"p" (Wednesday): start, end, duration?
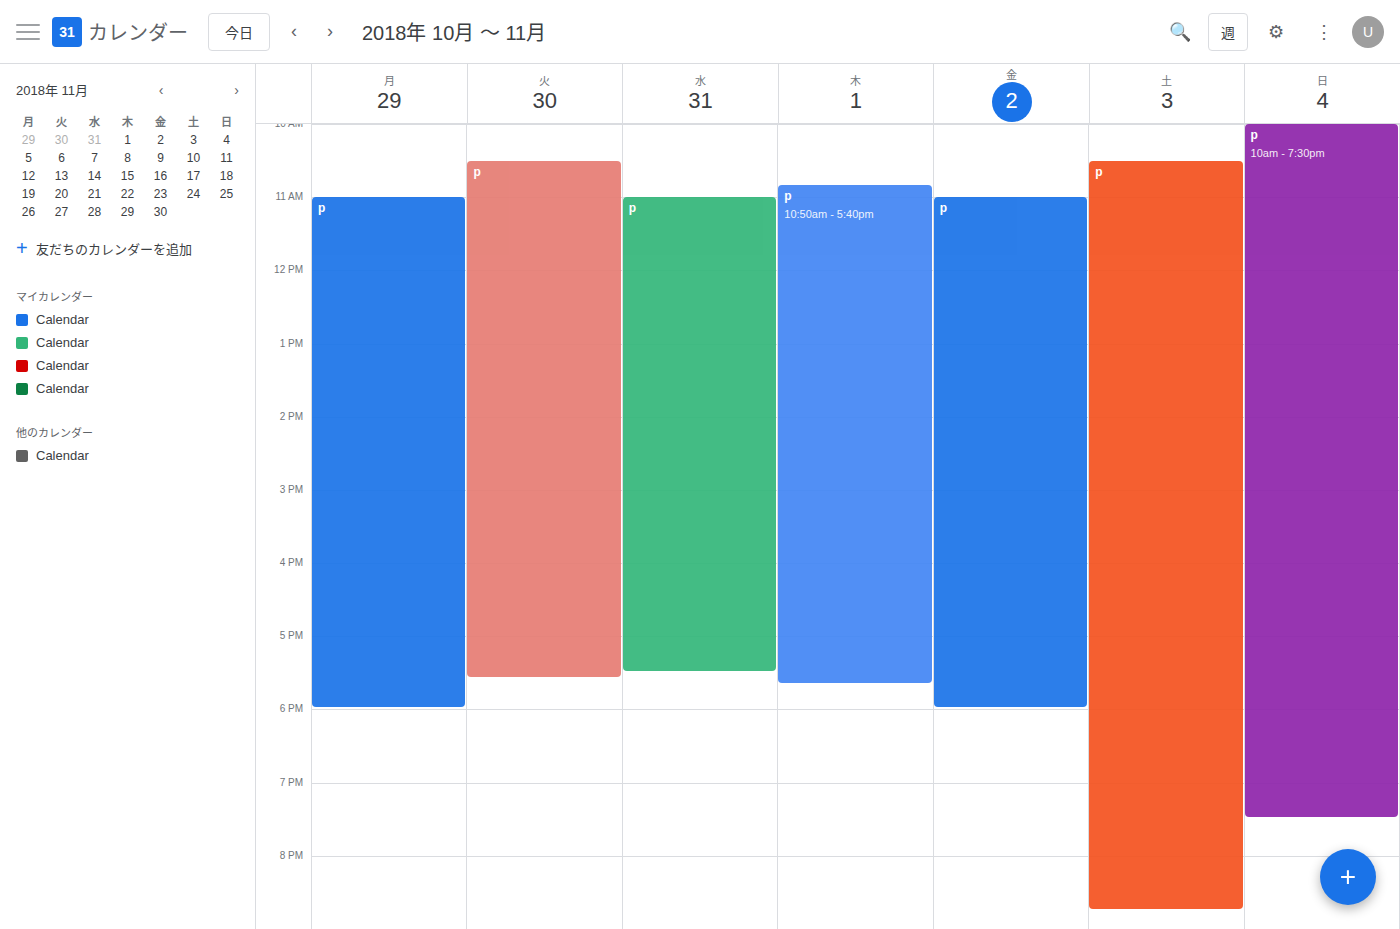
11:00 AM to 5:30 PM, 6 hours 30 minutes